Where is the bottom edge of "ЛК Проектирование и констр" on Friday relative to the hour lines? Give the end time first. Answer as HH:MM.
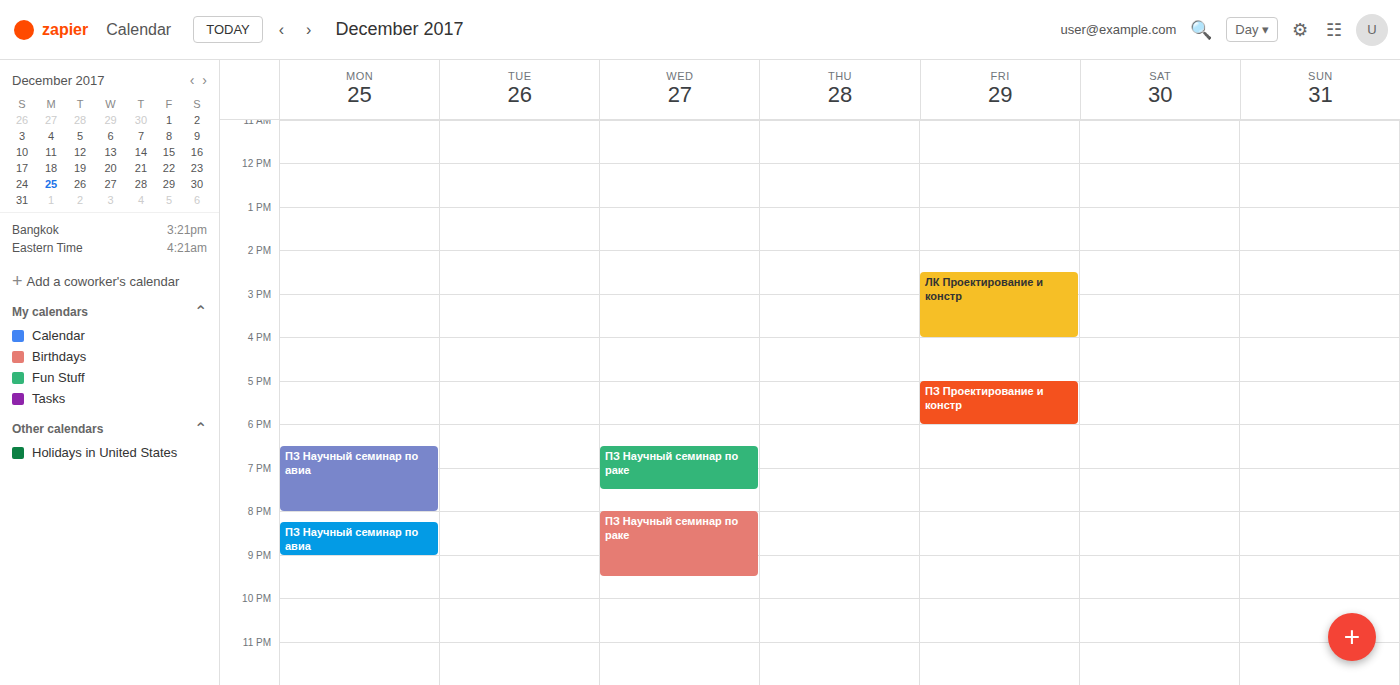
16:00 -- exactly on the 16:00 line.